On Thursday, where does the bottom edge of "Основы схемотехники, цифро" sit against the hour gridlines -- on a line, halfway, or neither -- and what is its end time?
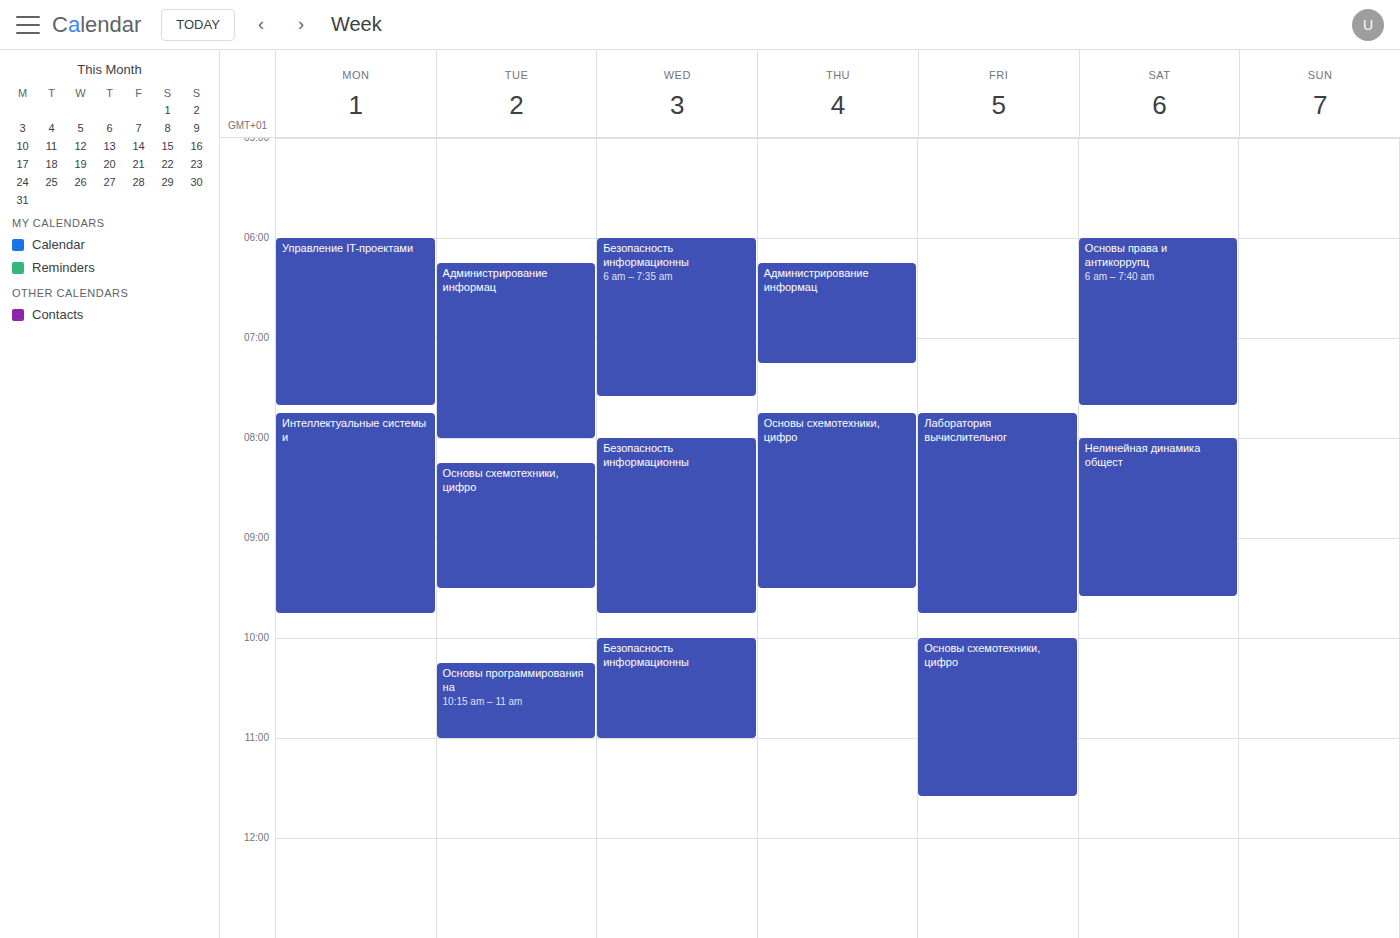
9:30 AM -- halfway between the 9 AM and 10 AM lines.